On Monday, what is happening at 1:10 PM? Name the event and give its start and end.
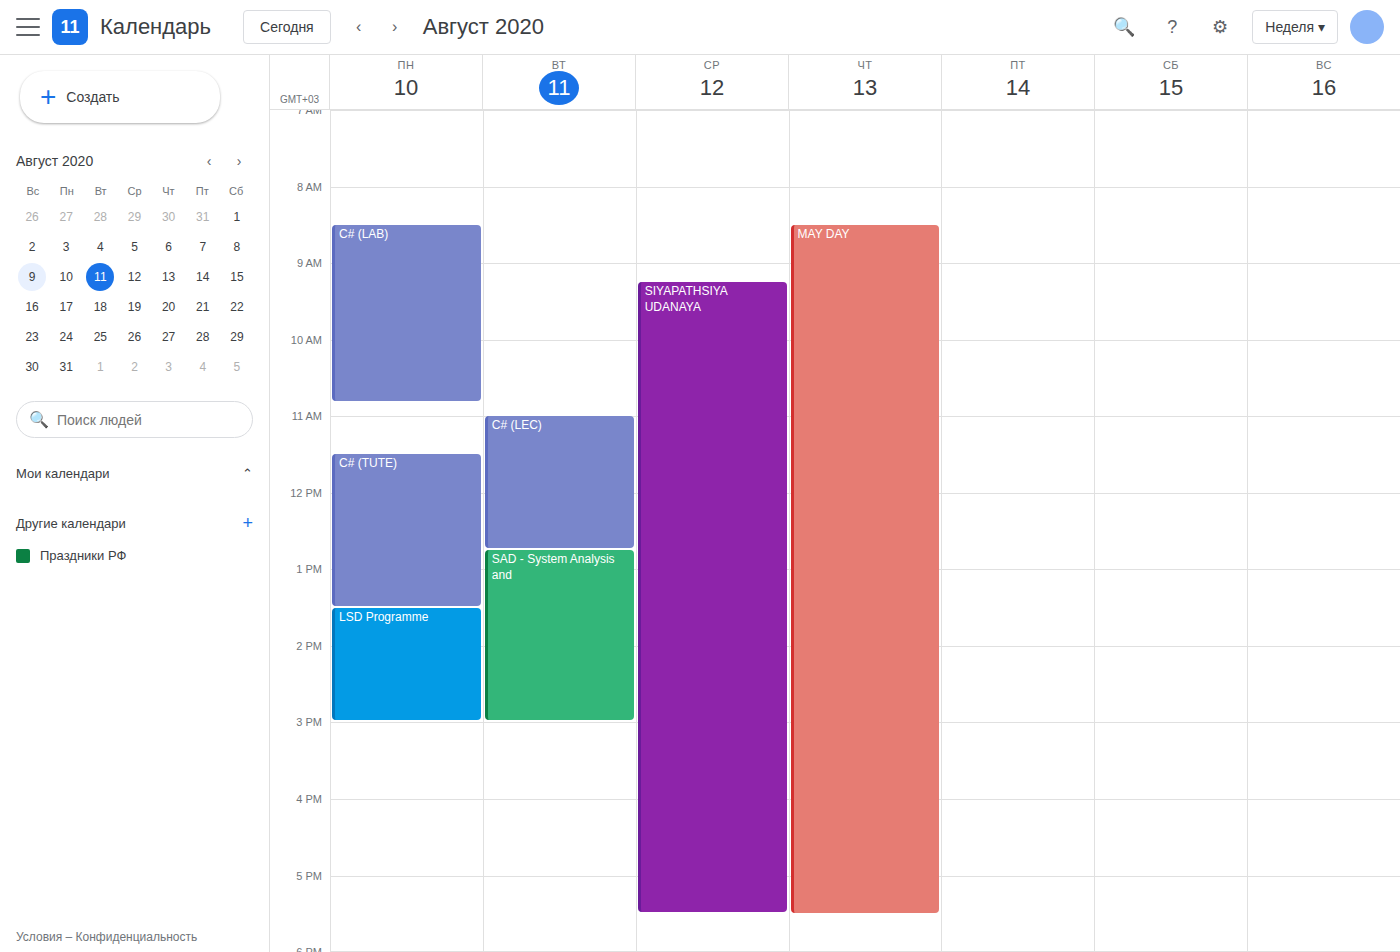
"C# (TUTE)", 11:30 AM to 1:30 PM